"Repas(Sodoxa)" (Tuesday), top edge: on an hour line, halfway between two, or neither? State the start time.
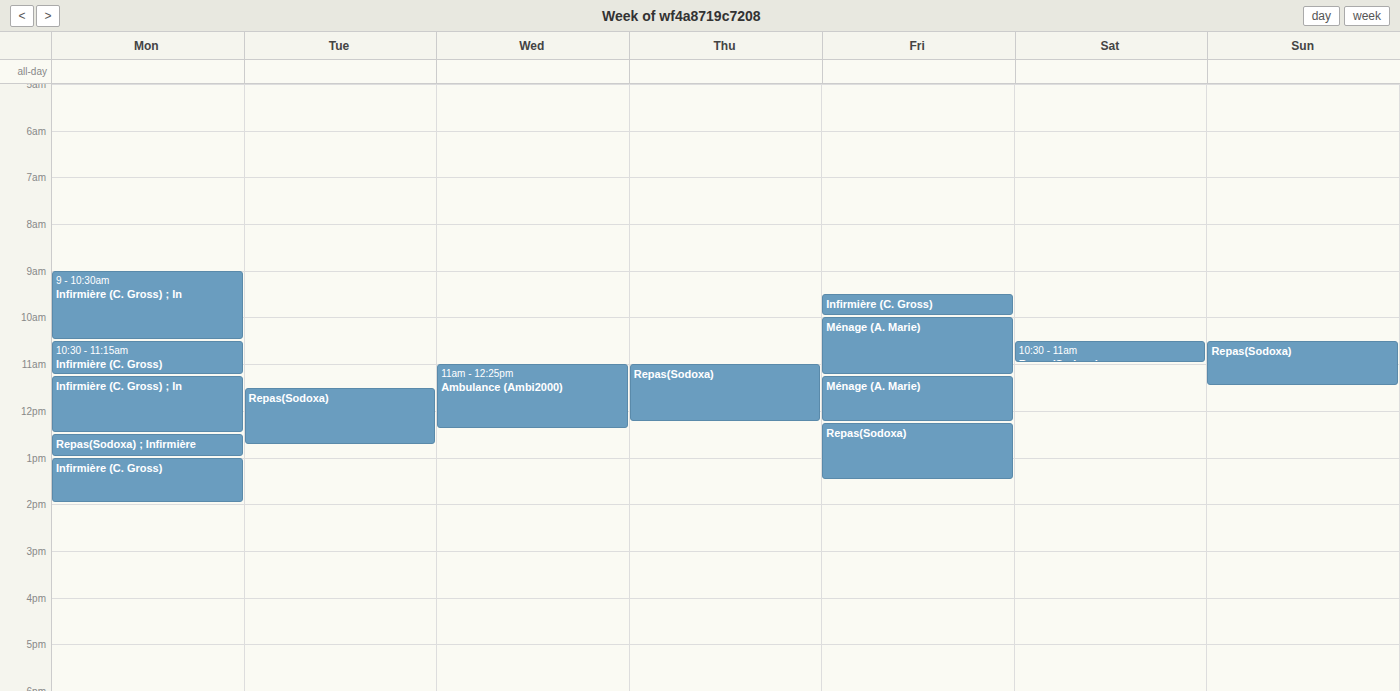
11:30 -- halfway between the 11:00 and 12:00 lines.